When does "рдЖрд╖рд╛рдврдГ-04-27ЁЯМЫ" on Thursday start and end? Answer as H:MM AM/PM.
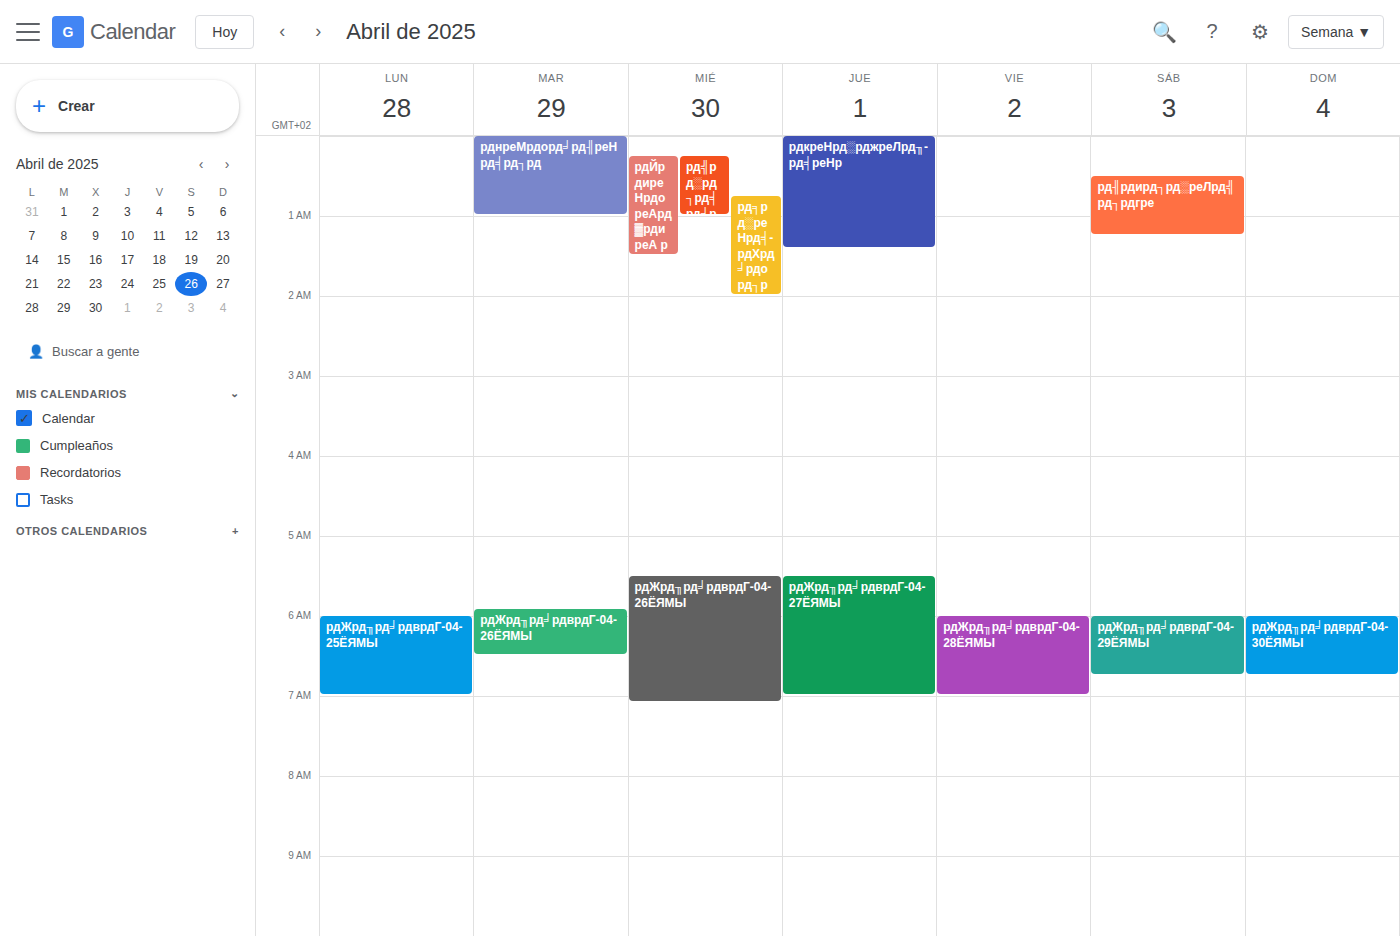
5:30 AM to 7:00 AM